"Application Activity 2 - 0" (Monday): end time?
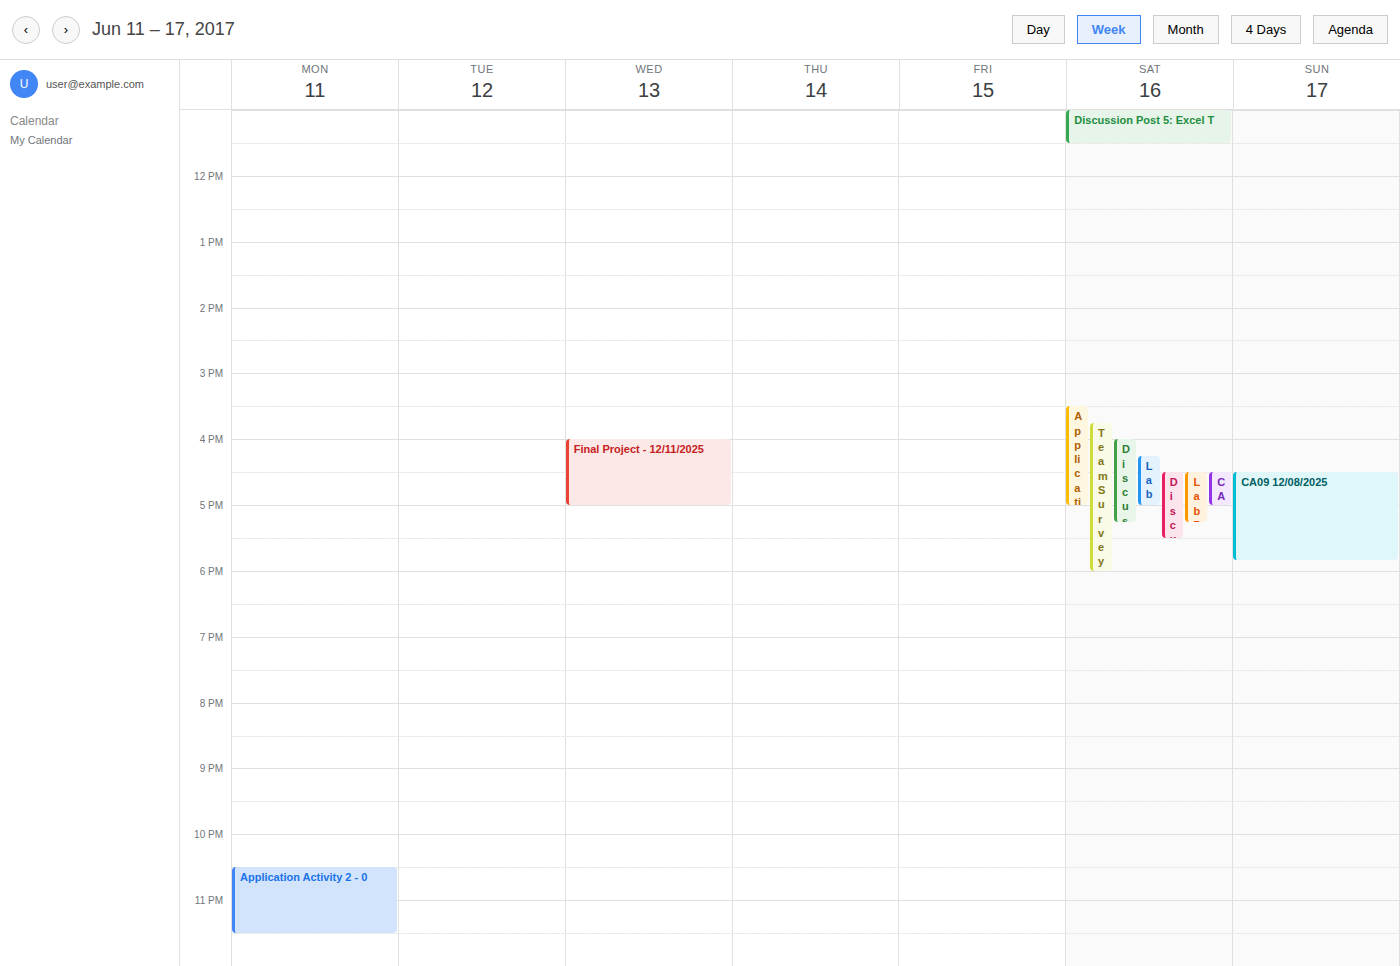
11:30 PM